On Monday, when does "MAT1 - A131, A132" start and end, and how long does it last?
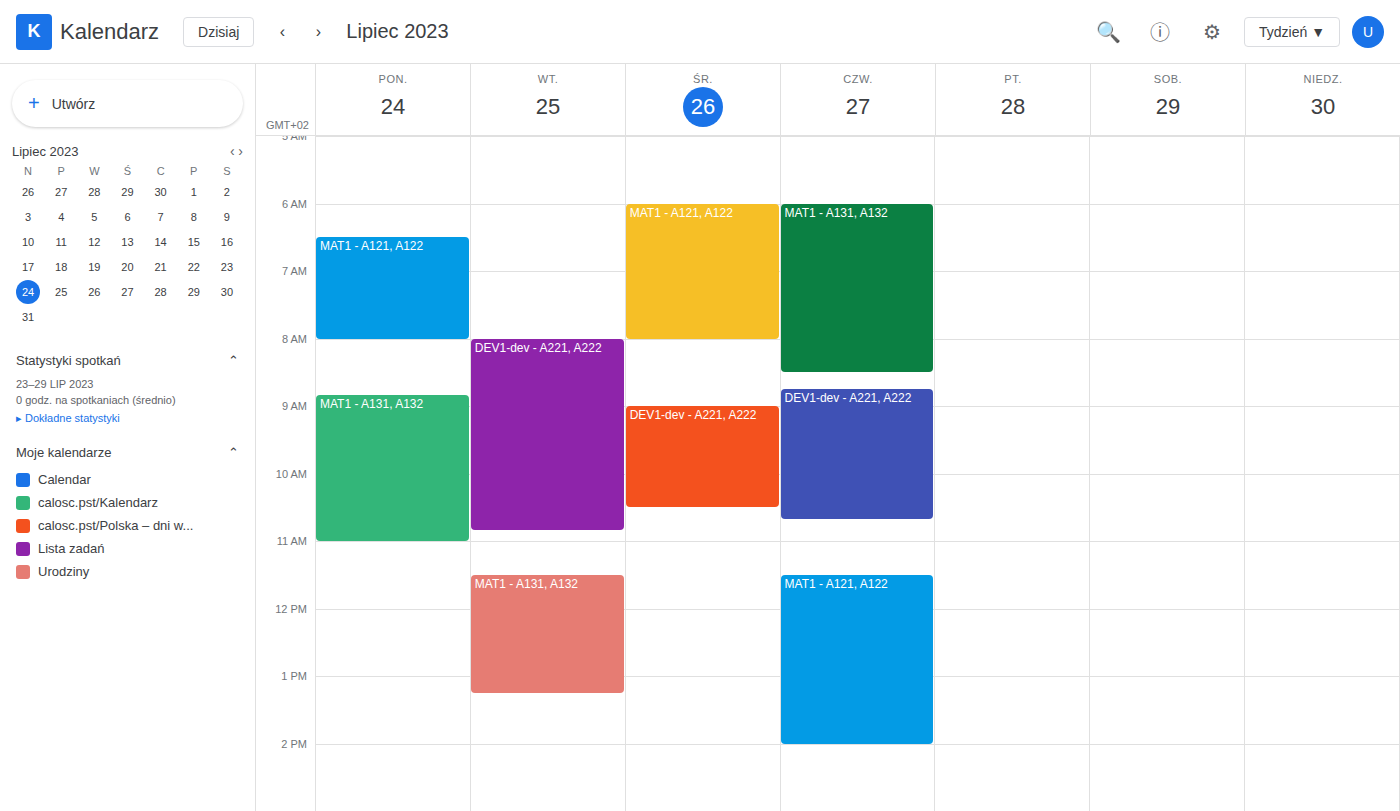
8:50 AM to 11:00 AM, 2 hours 10 minutes